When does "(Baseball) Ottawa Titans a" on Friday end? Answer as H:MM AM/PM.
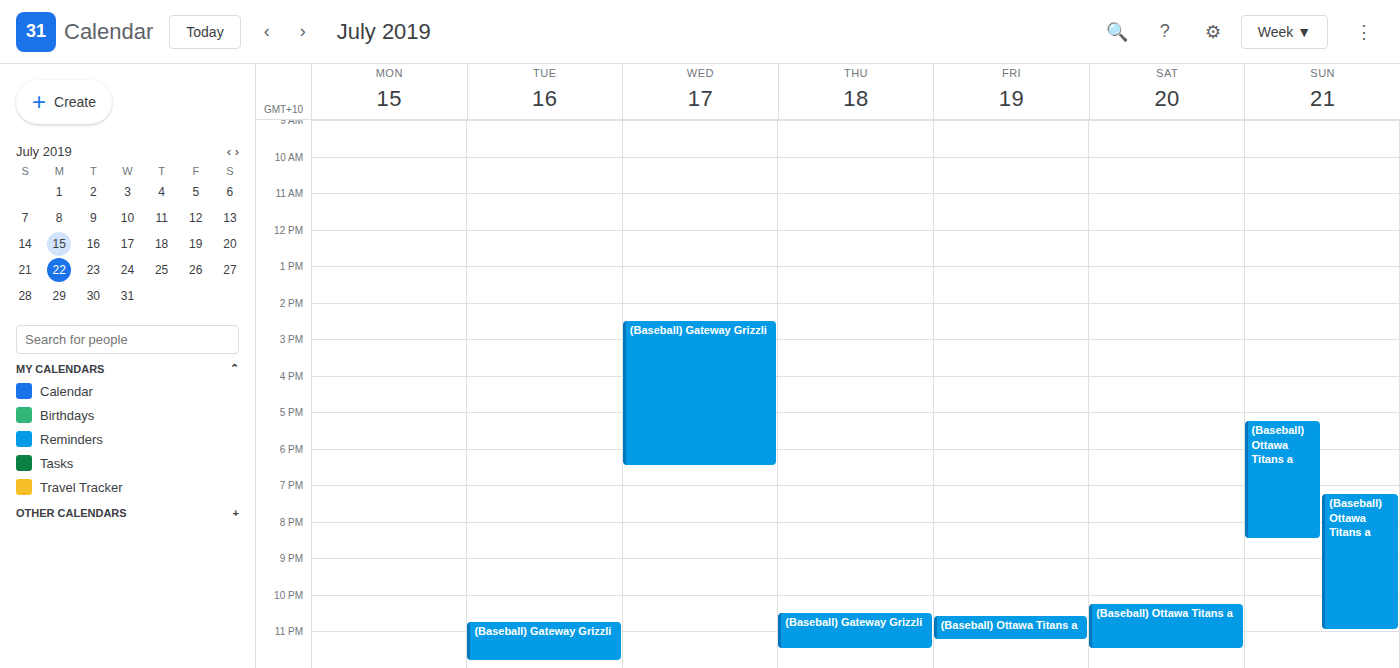
11:15 PM